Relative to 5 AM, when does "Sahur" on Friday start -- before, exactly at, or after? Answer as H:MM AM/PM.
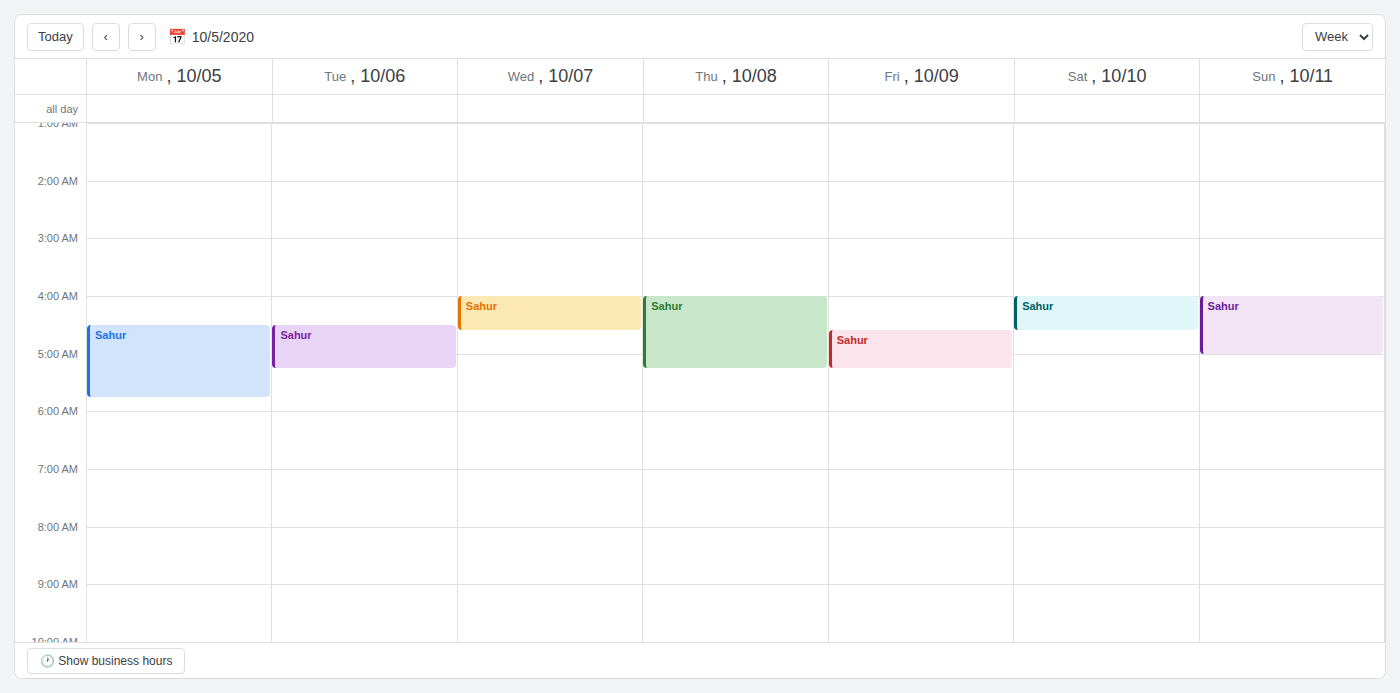
4:35 AM -- before 5 AM, 25 minutes above the 5 AM line.